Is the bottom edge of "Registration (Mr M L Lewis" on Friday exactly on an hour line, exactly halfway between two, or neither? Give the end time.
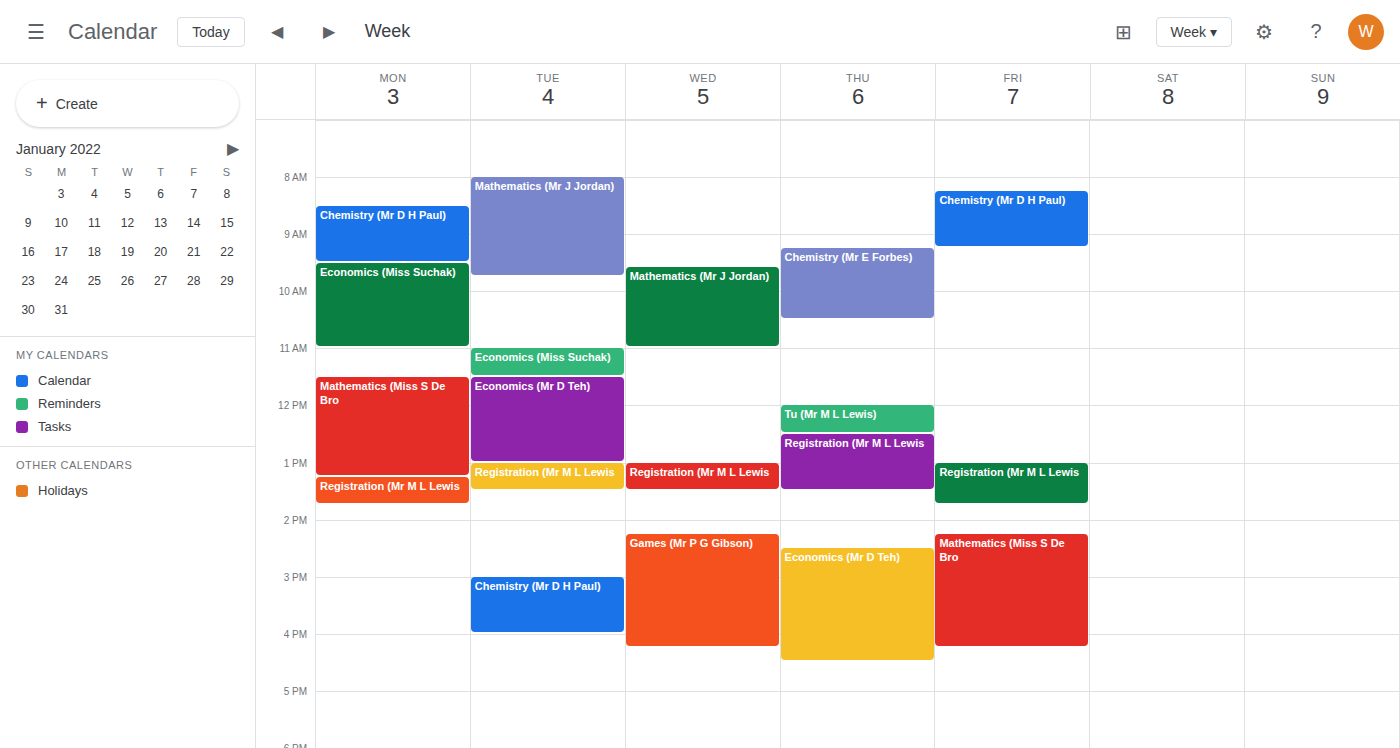
1:45 PM -- neither: three quarters of the way from the 1 PM line to the 2 PM line.